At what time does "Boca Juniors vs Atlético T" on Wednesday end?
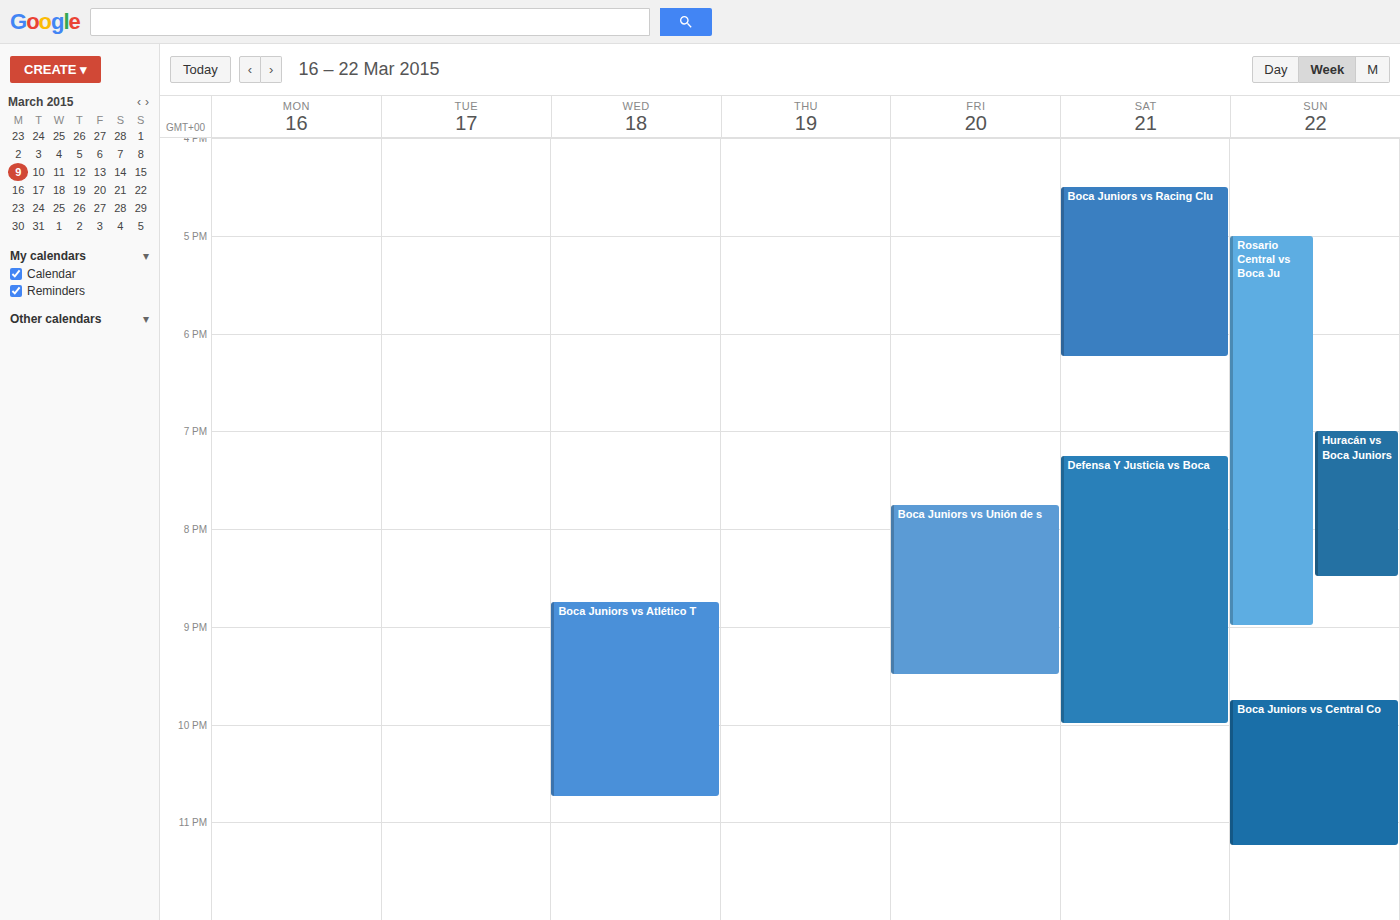
10:45 PM